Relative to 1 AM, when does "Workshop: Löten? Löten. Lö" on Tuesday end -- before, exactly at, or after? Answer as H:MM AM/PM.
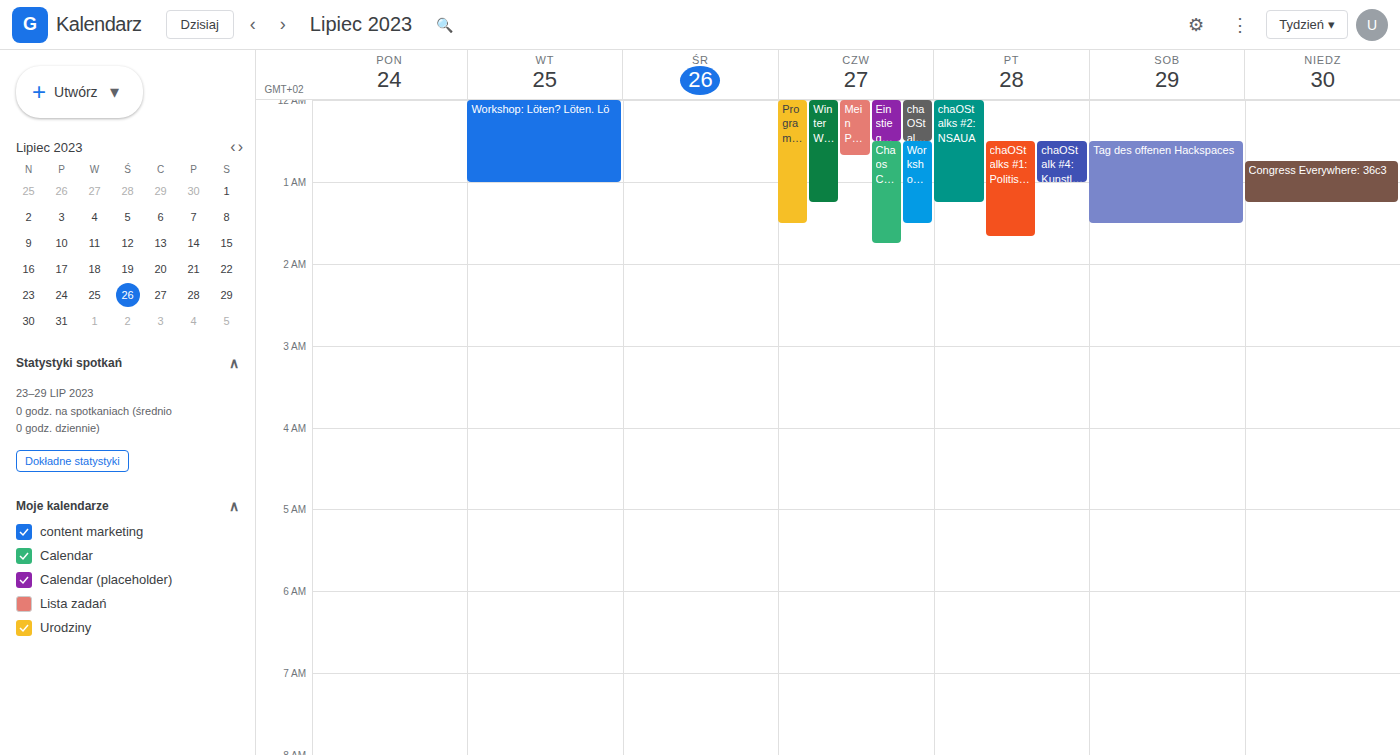
1:00 AM -- exactly at 1 AM, on the 1 AM line.